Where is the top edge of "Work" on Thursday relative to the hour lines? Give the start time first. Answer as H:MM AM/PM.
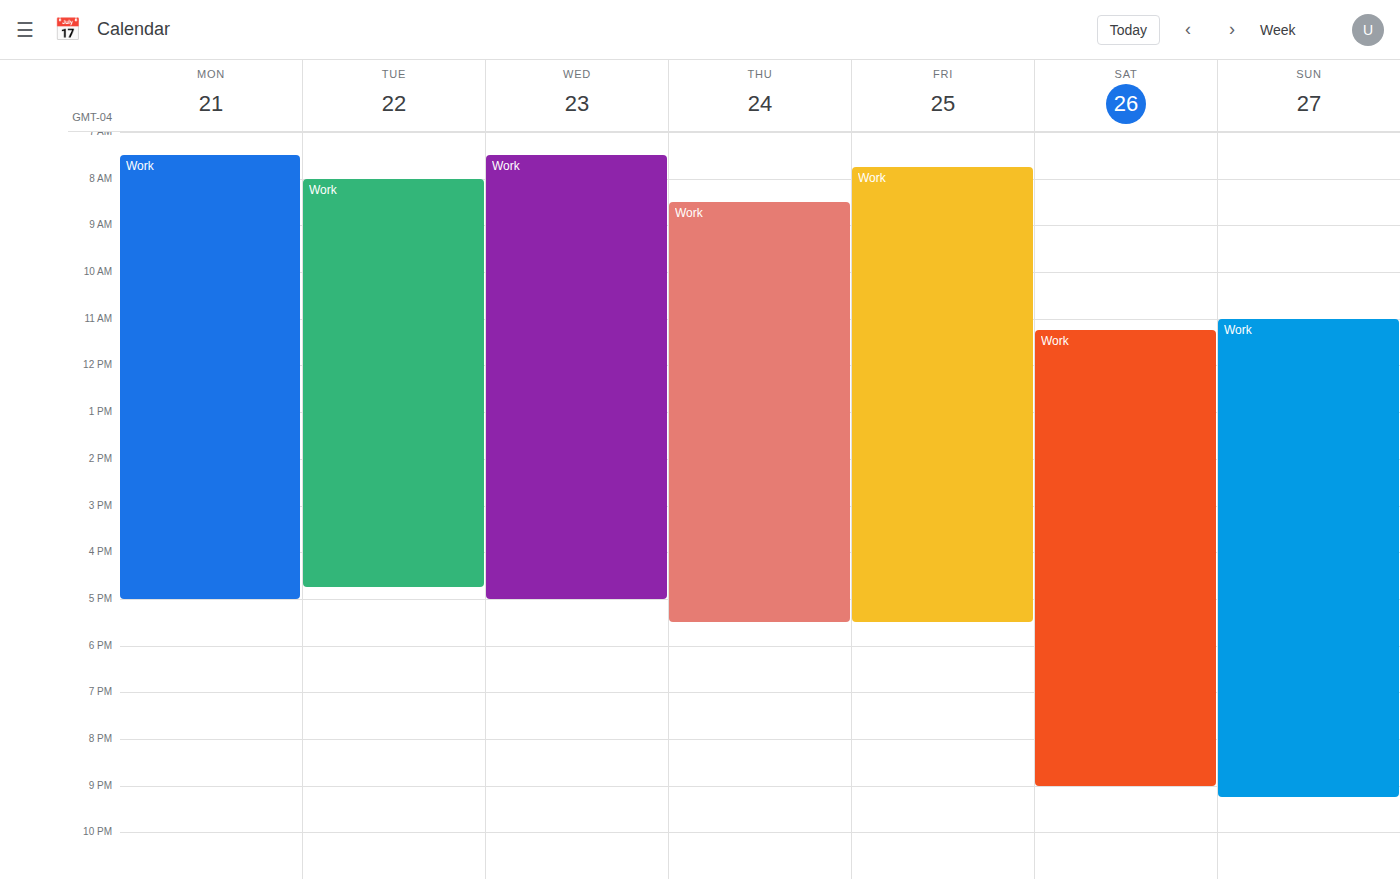
8:30 AM -- halfway between the 8 AM and 9 AM lines.